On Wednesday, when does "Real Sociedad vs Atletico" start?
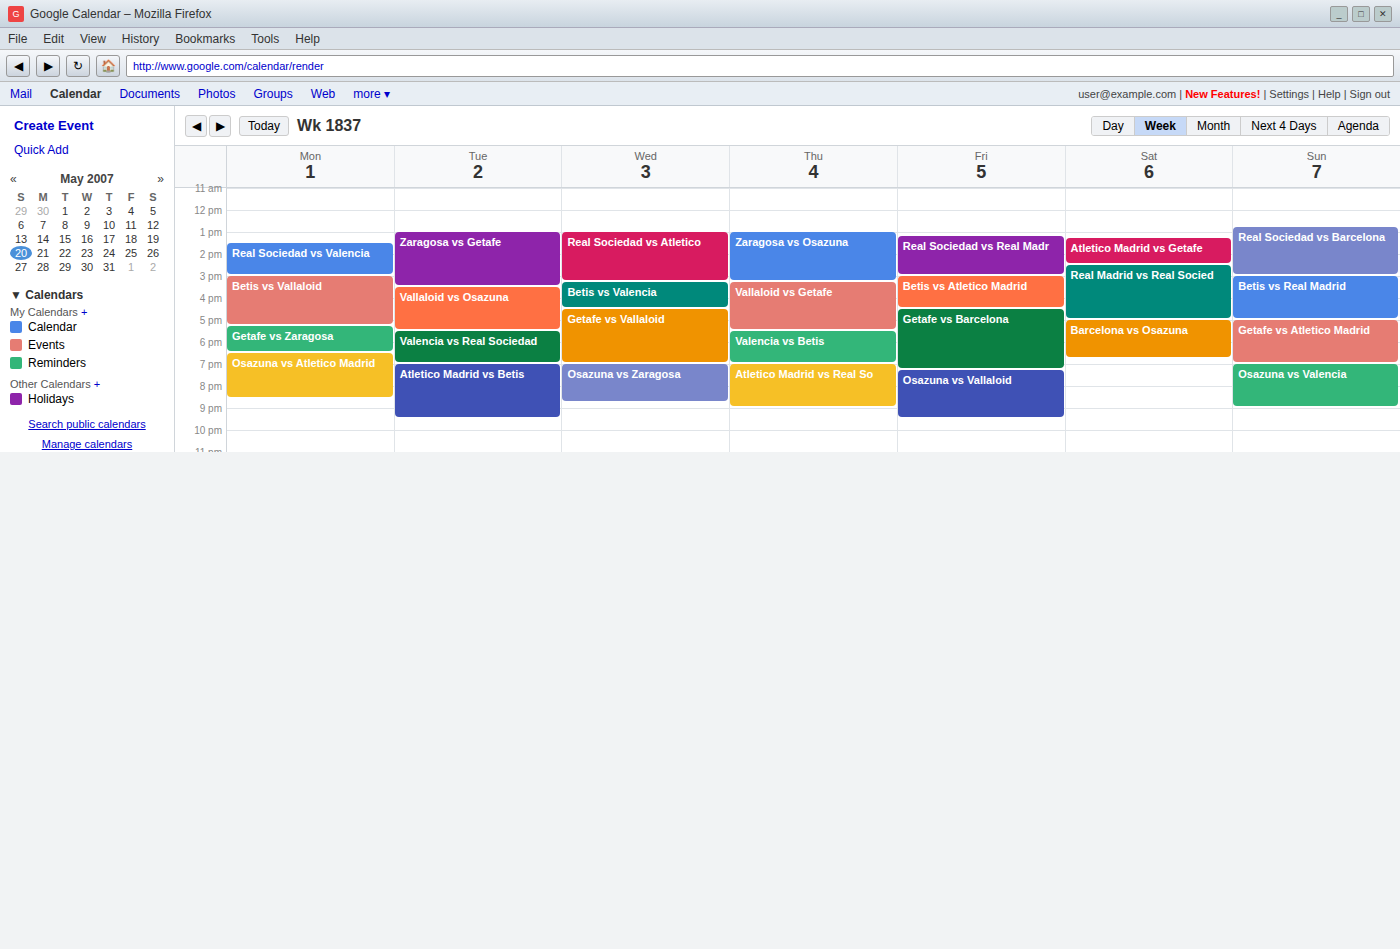
13:00